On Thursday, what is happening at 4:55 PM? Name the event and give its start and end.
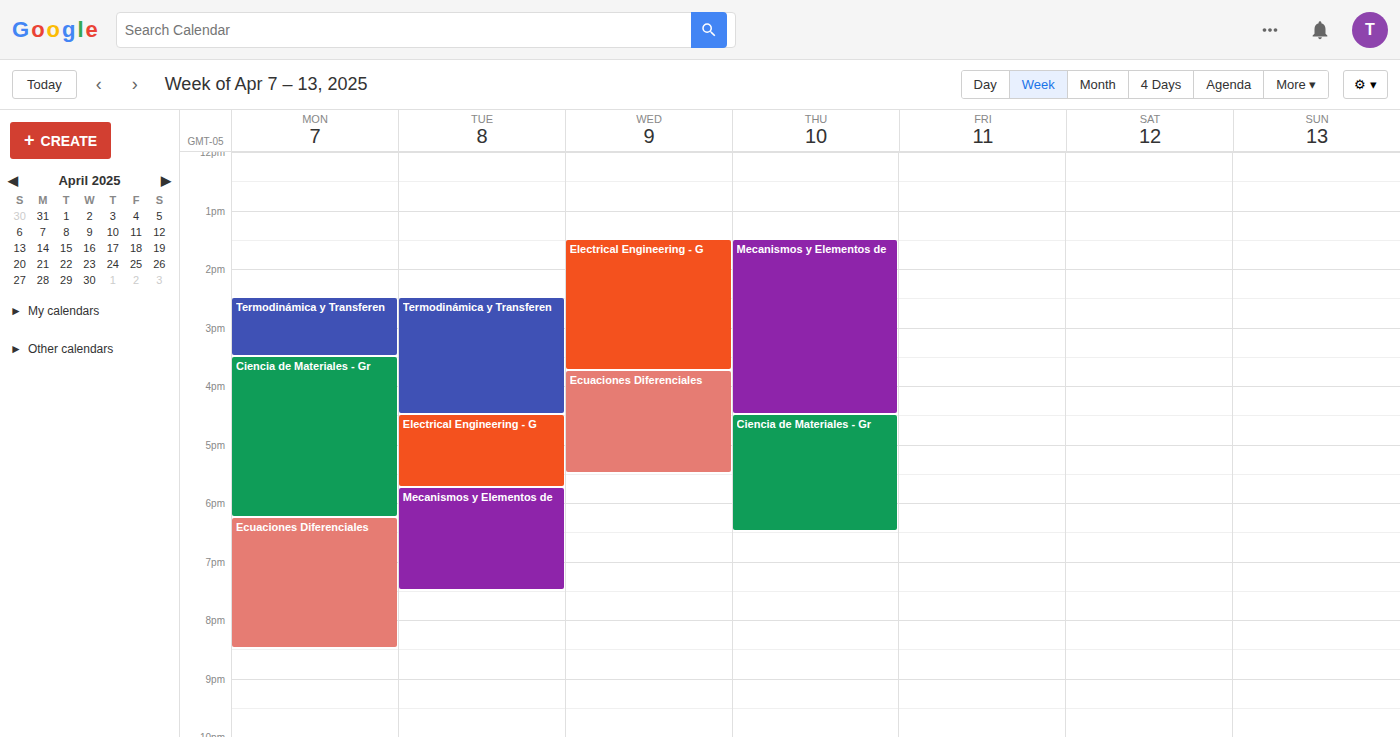
"Ciencia de Materiales - Gr", 4:30 PM to 6:30 PM